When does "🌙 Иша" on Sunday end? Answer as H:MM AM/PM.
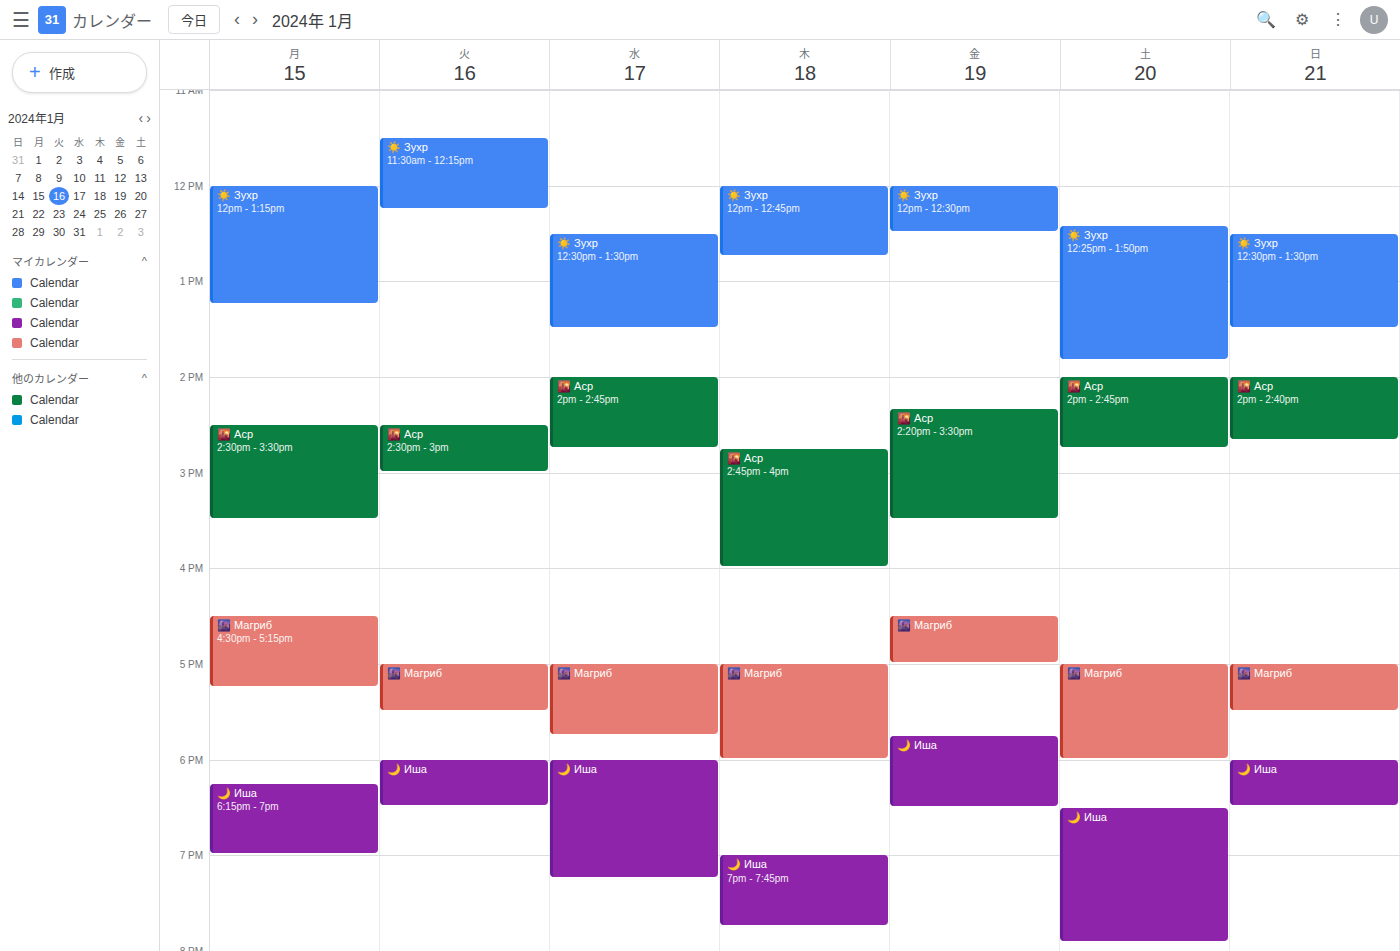
6:30 PM